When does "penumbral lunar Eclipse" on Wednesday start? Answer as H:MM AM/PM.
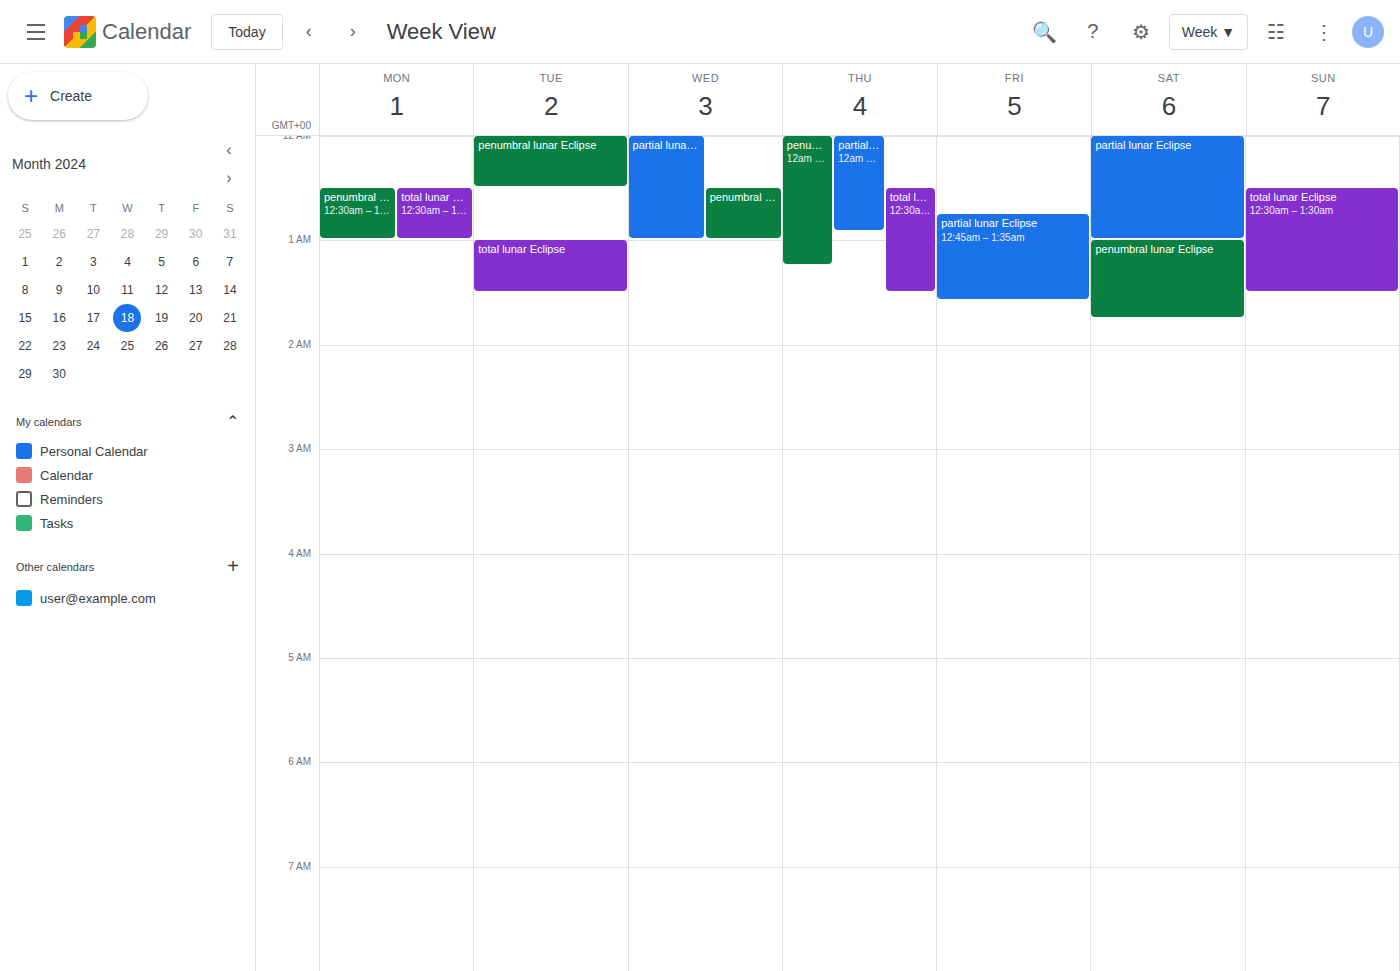
12:30 AM